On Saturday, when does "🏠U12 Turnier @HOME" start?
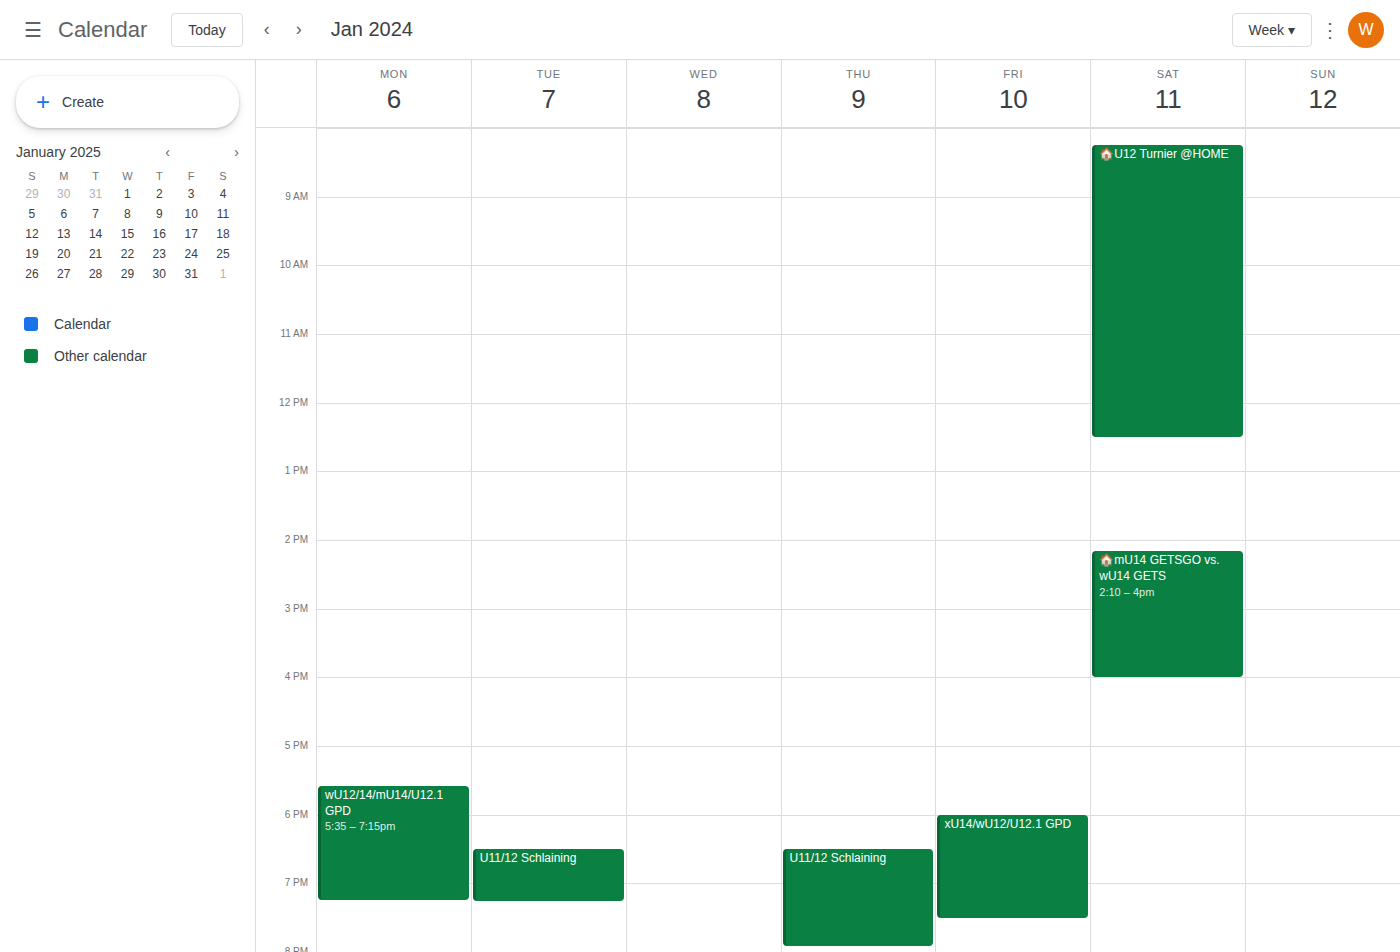
8:15 AM